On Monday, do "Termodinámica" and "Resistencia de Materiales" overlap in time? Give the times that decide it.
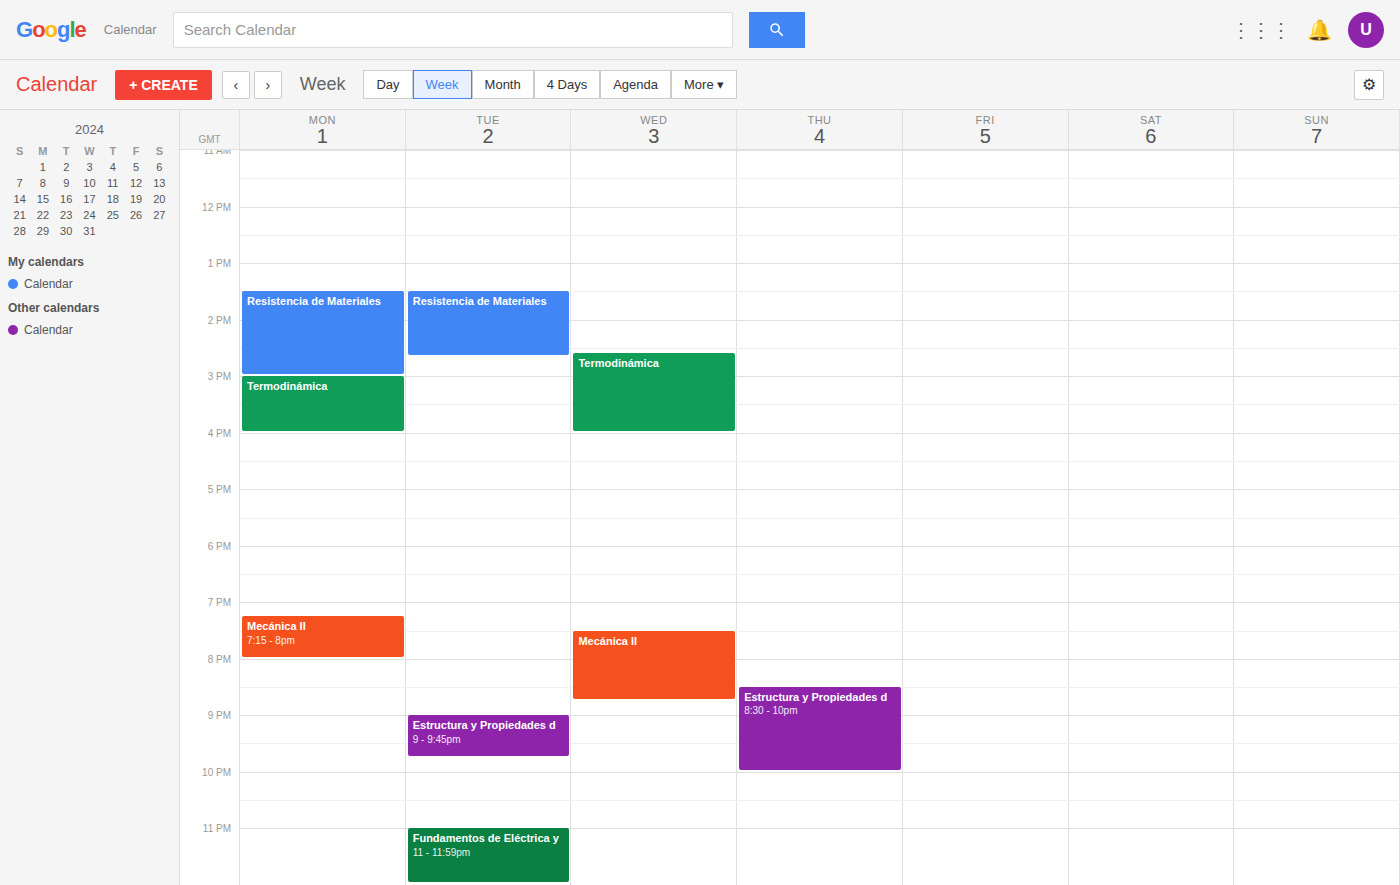
"Resistencia de Materiales" ends at 15:00, exactly when "Termodinámica" starts -- they touch but do not overlap.